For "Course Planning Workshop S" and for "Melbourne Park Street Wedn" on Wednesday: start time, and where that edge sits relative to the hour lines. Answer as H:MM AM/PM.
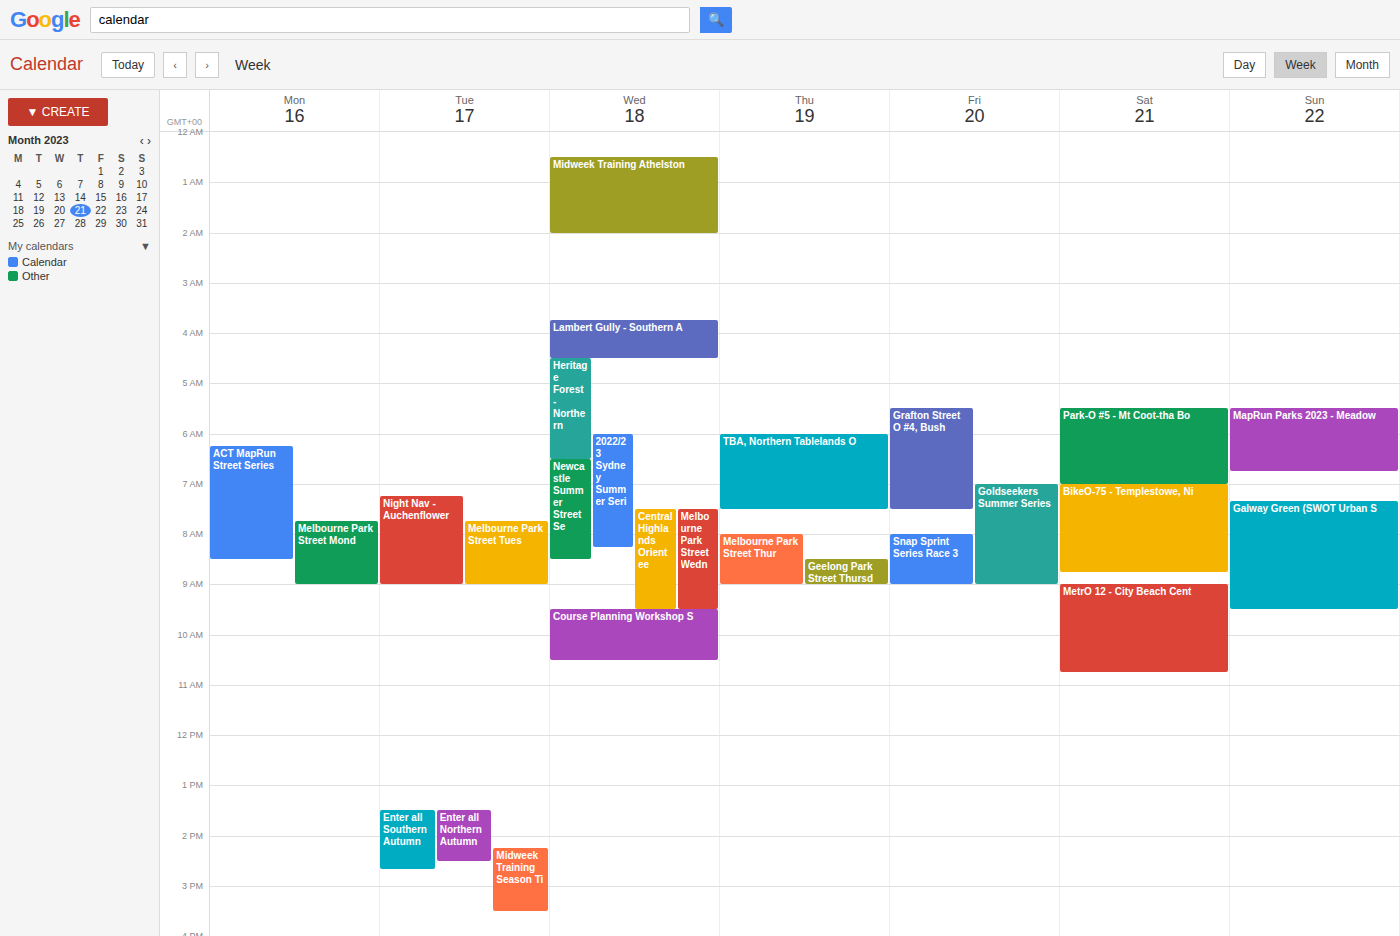
"Course Planning Workshop S": 9:30 AM, halfway between the 9 AM and 10 AM lines. "Melbourne Park Street Wedn": 7:30 AM, halfway between the 7 AM and 8 AM lines.